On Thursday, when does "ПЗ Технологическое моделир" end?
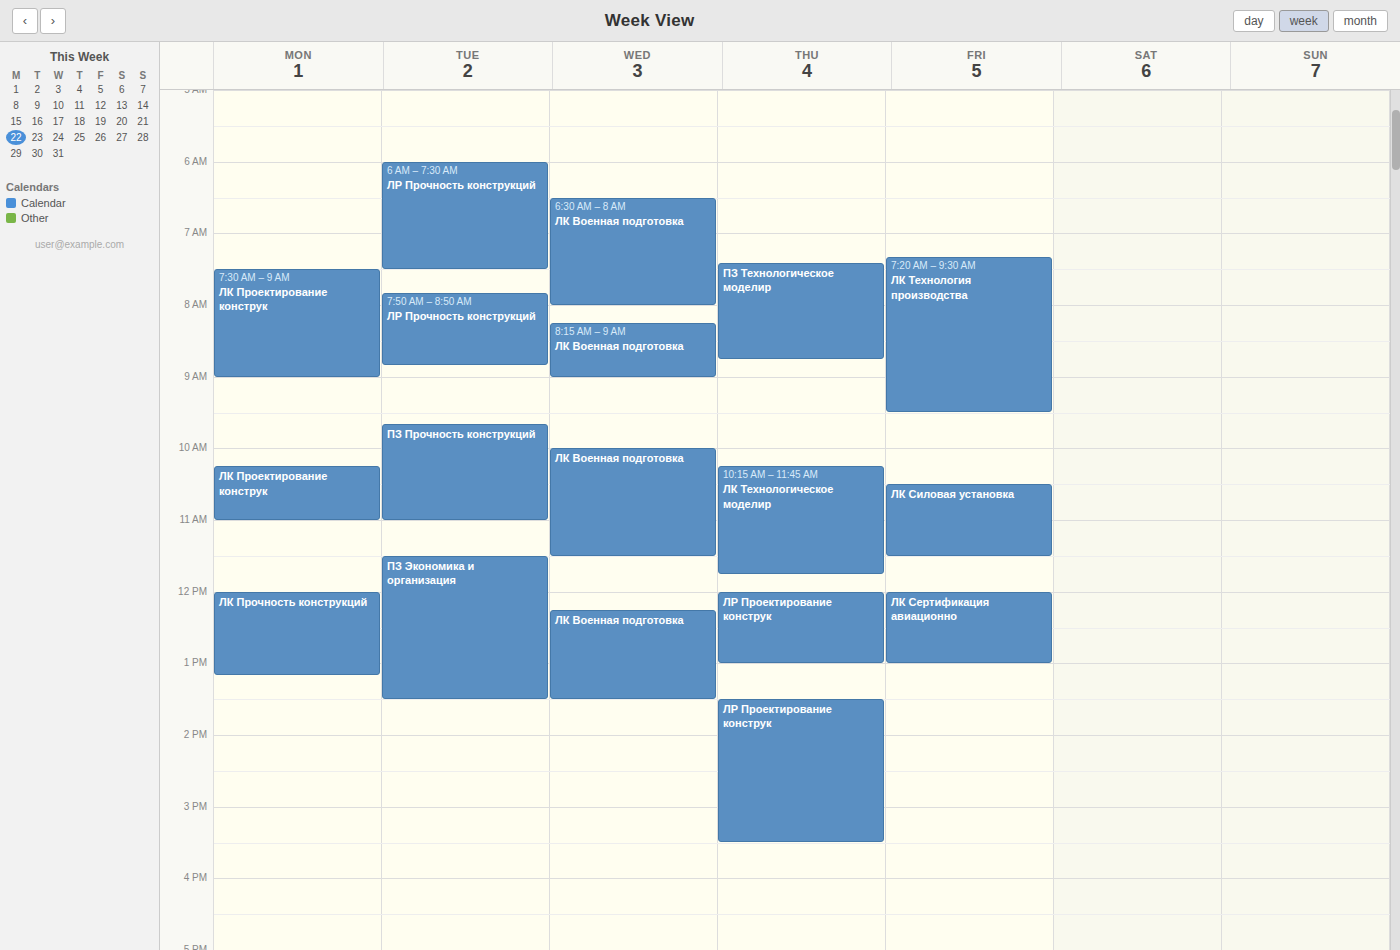
8:45 AM